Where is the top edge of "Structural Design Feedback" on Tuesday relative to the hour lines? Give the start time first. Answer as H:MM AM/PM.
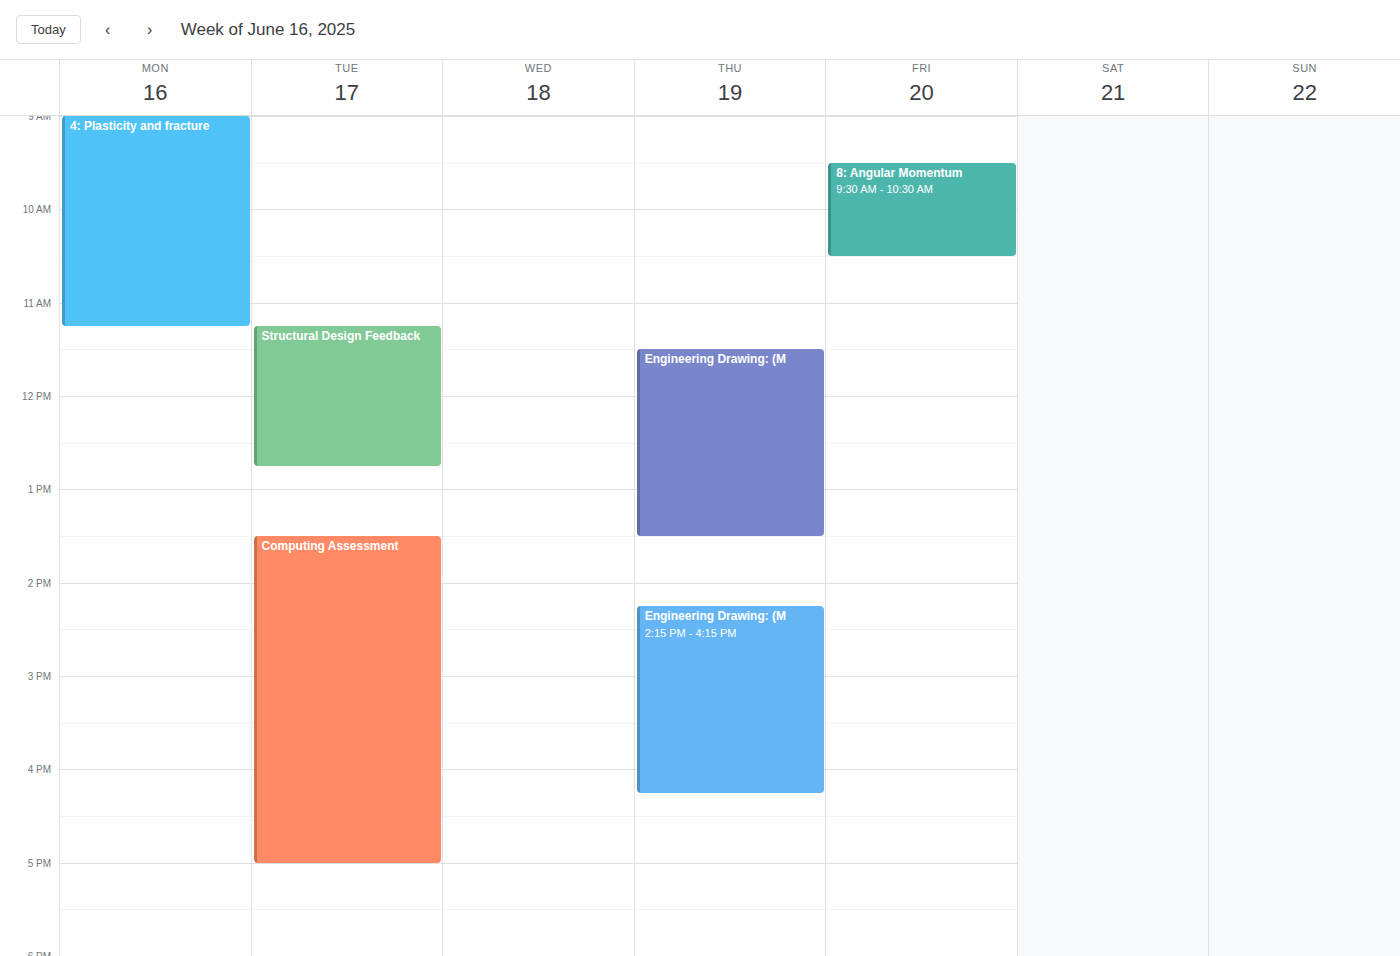
11:15 AM -- neither: a quarter of the way from the 11 AM line to the 12 PM line.